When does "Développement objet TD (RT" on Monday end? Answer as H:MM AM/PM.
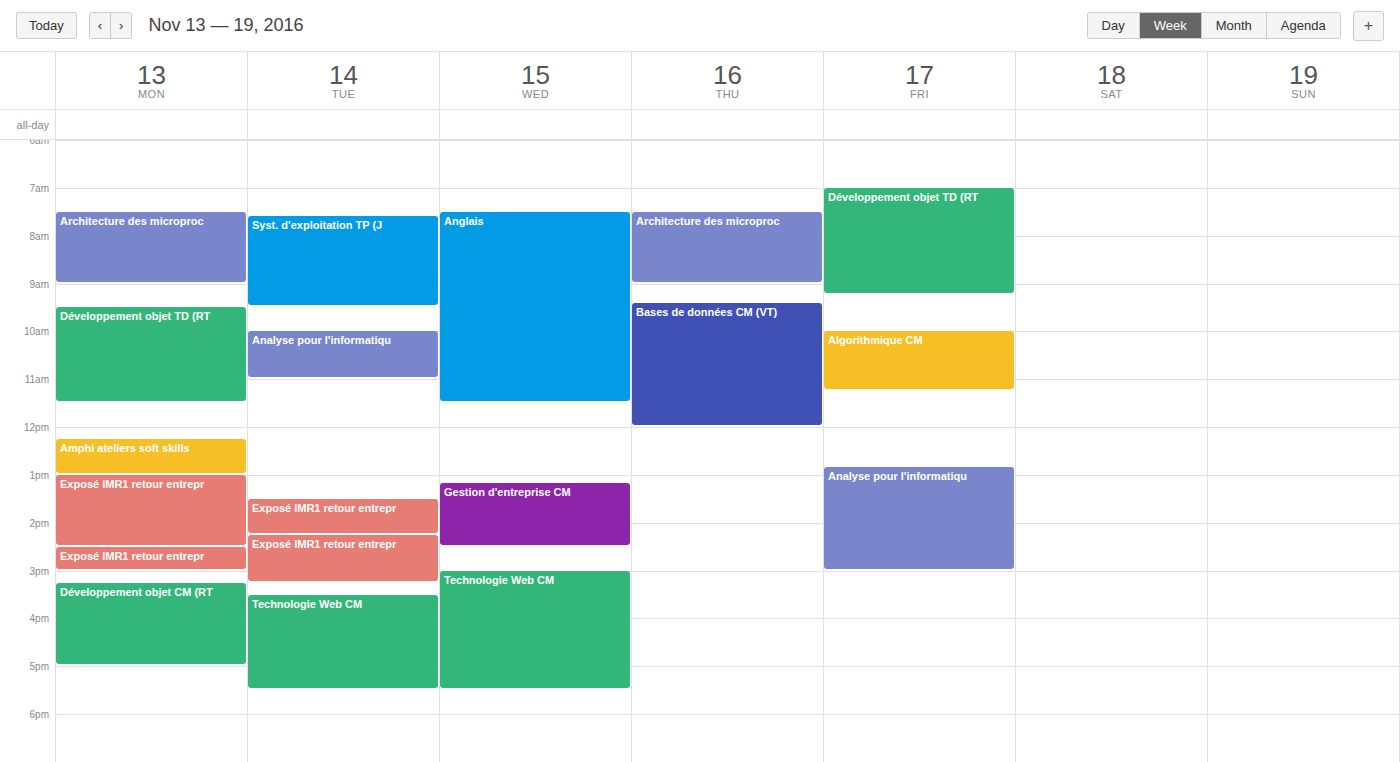
11:30 AM